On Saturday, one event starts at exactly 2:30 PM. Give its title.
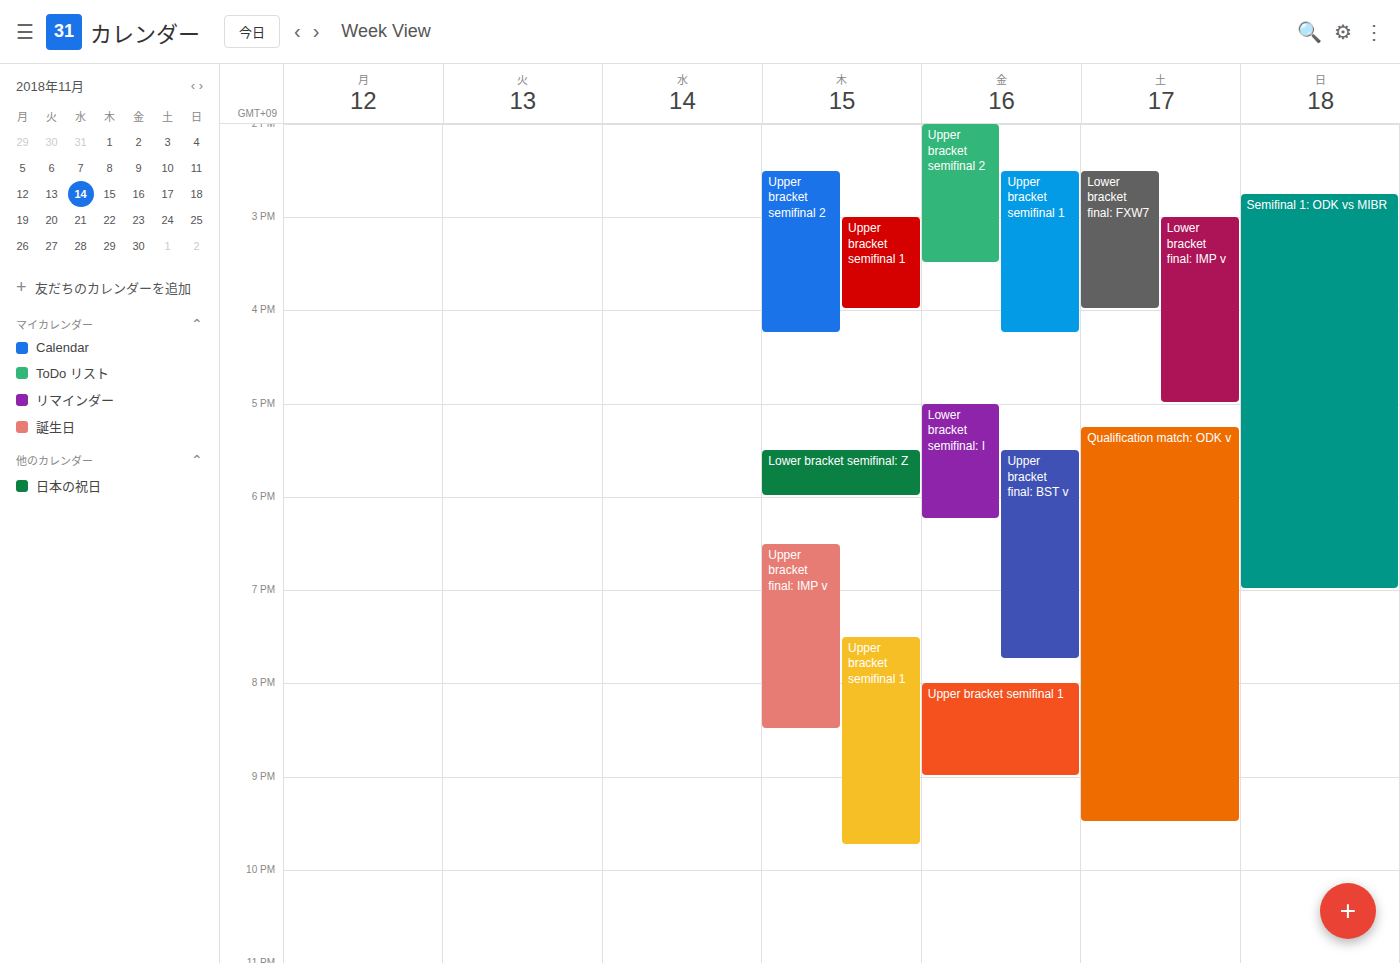
"Lower bracket final: FXW7"